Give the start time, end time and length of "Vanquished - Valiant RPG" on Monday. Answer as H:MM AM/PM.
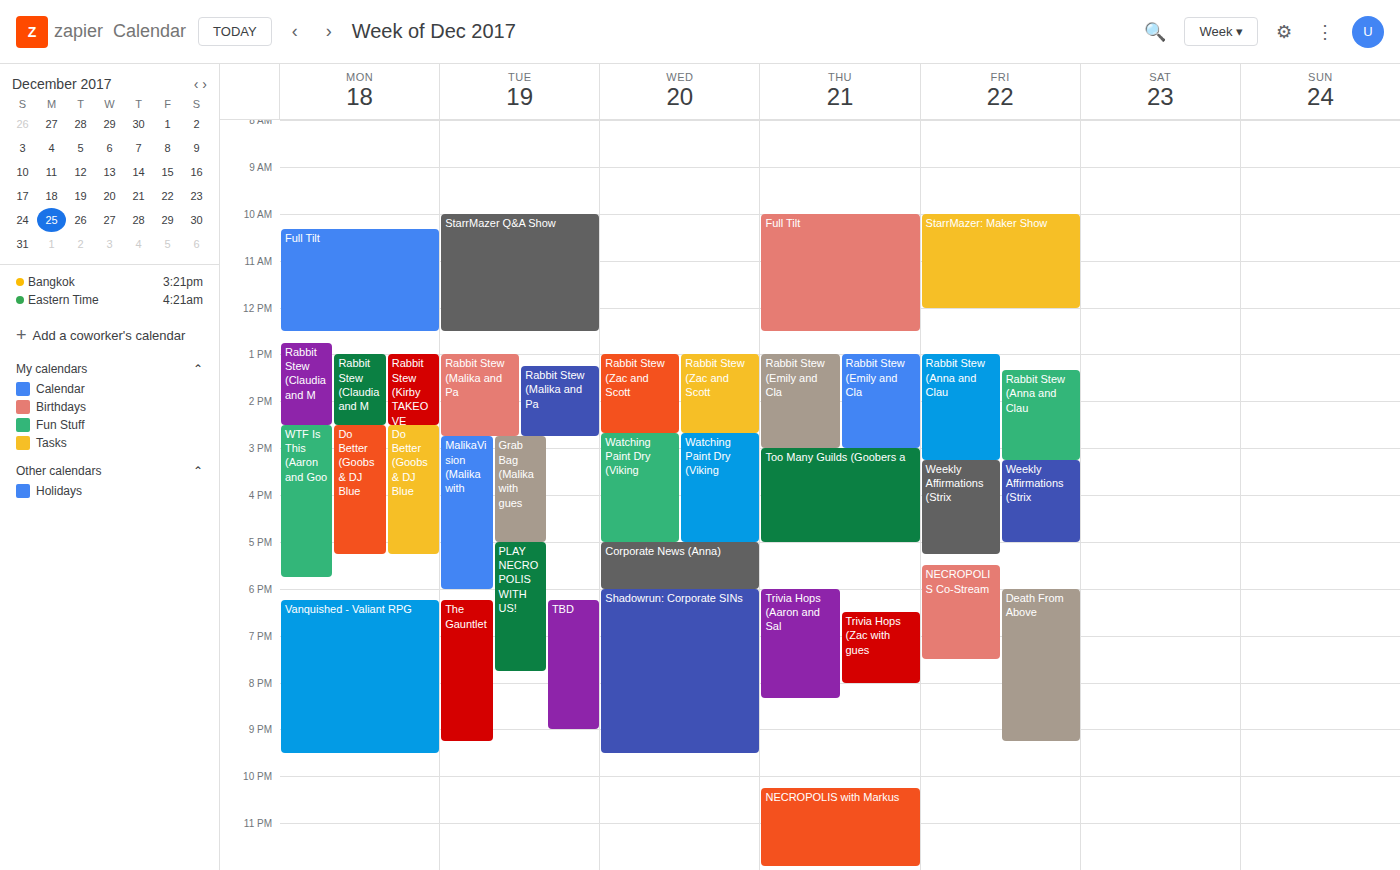
6:15 PM to 9:30 PM, 3 hours 15 minutes